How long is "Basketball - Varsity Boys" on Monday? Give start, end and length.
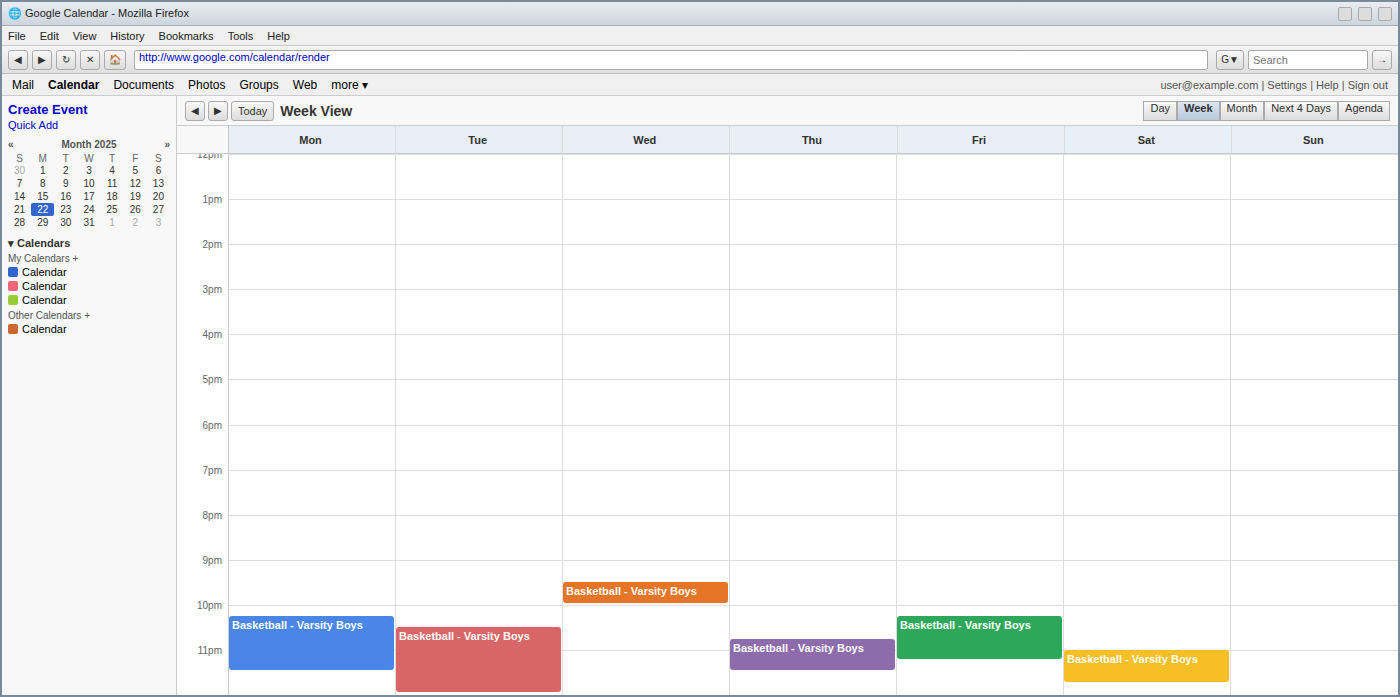
10:15 PM to 11:30 PM, 1 hour 15 minutes